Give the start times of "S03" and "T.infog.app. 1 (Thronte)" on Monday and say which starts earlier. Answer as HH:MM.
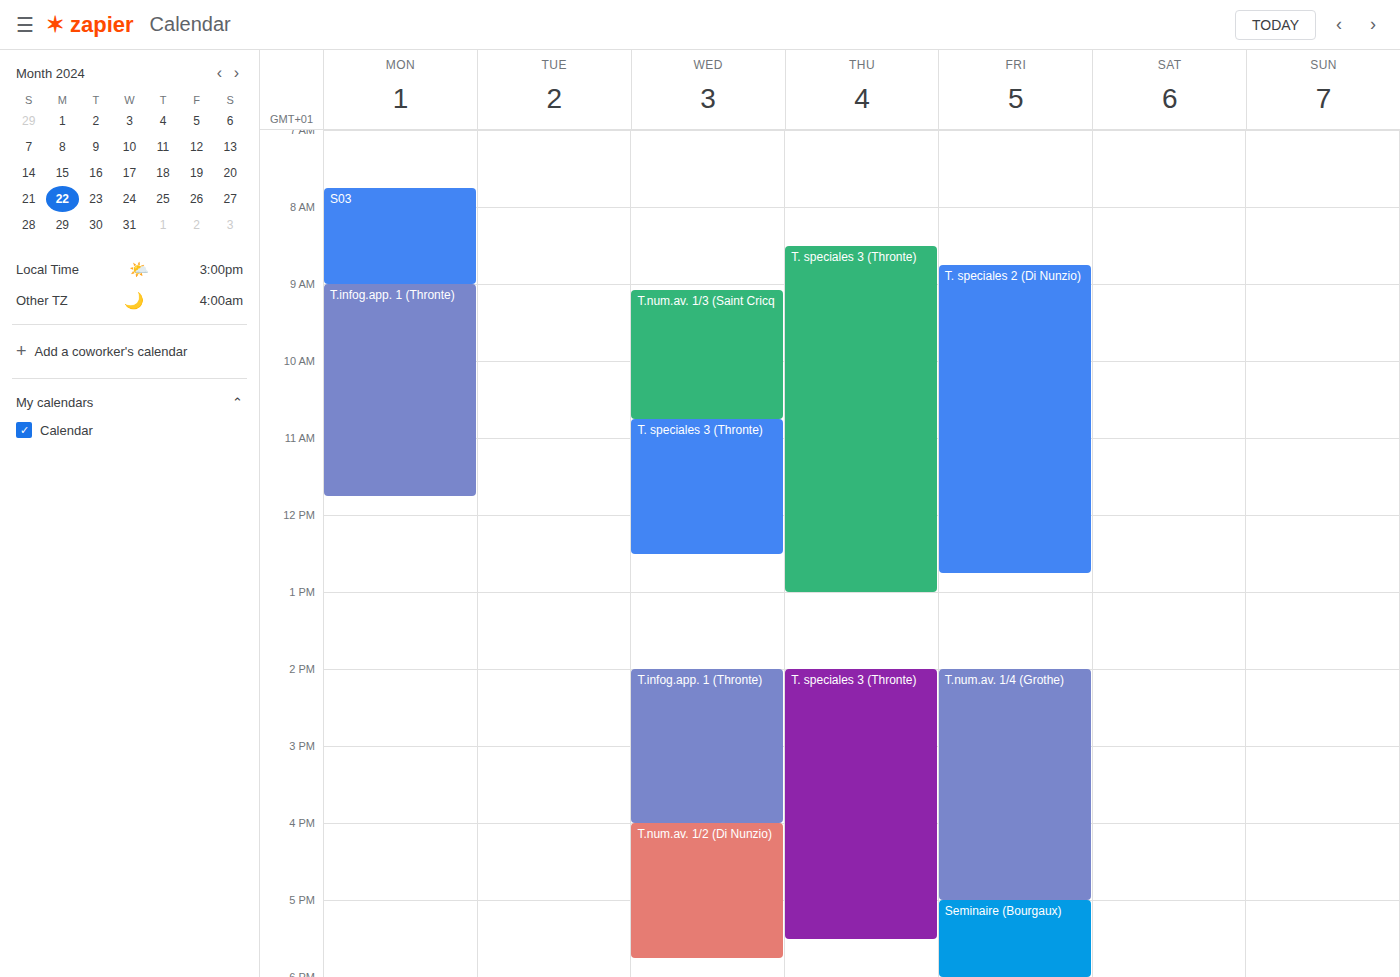
"S03" 07:45; "T.infog.app. 1 (Thronte)" 09:00.